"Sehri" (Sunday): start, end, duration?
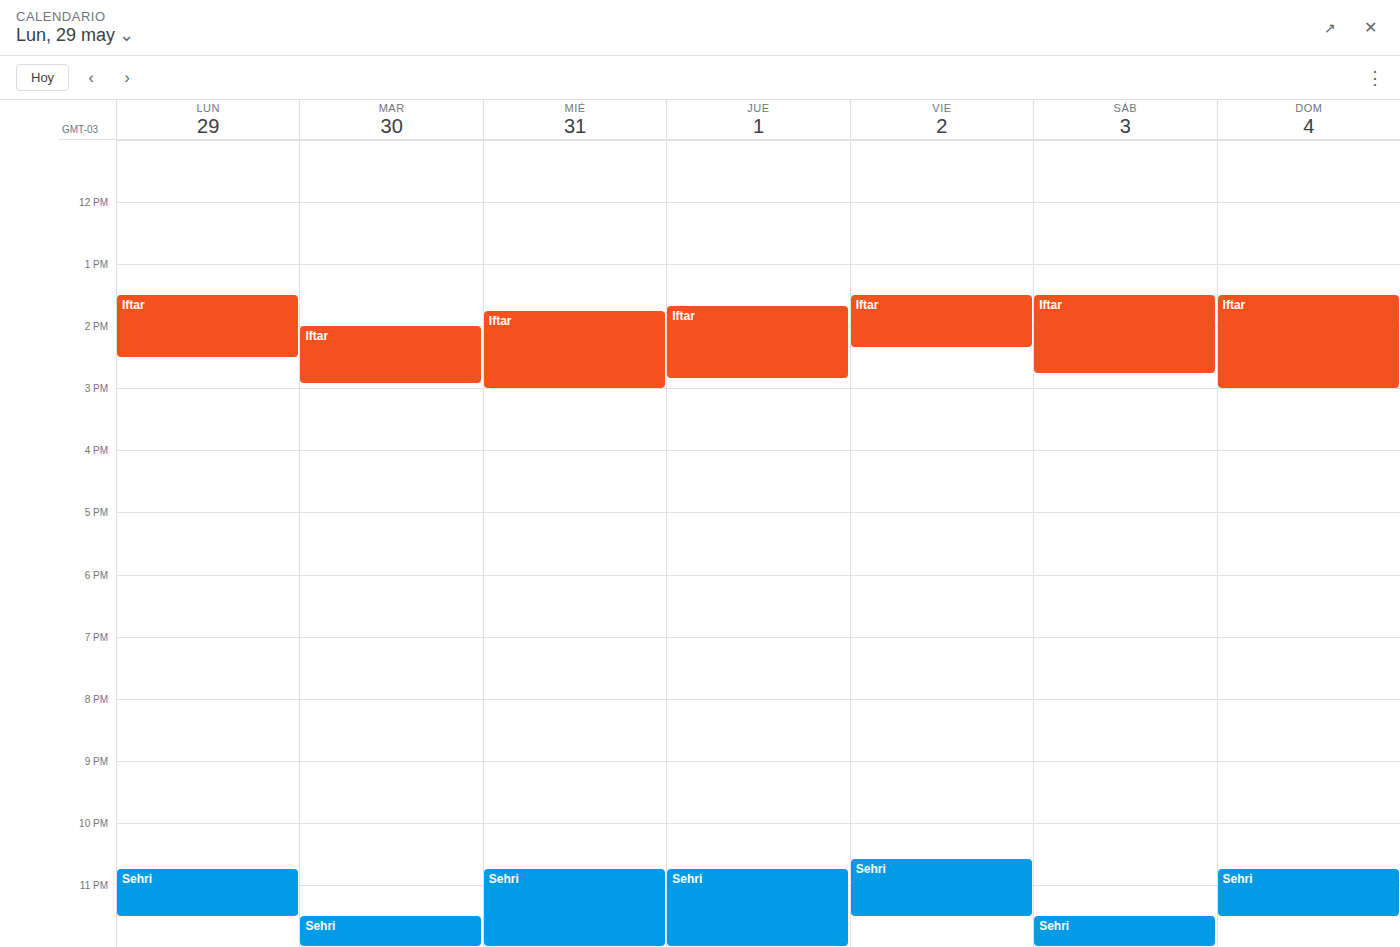
10:45 PM to 11:30 PM, 45 minutes